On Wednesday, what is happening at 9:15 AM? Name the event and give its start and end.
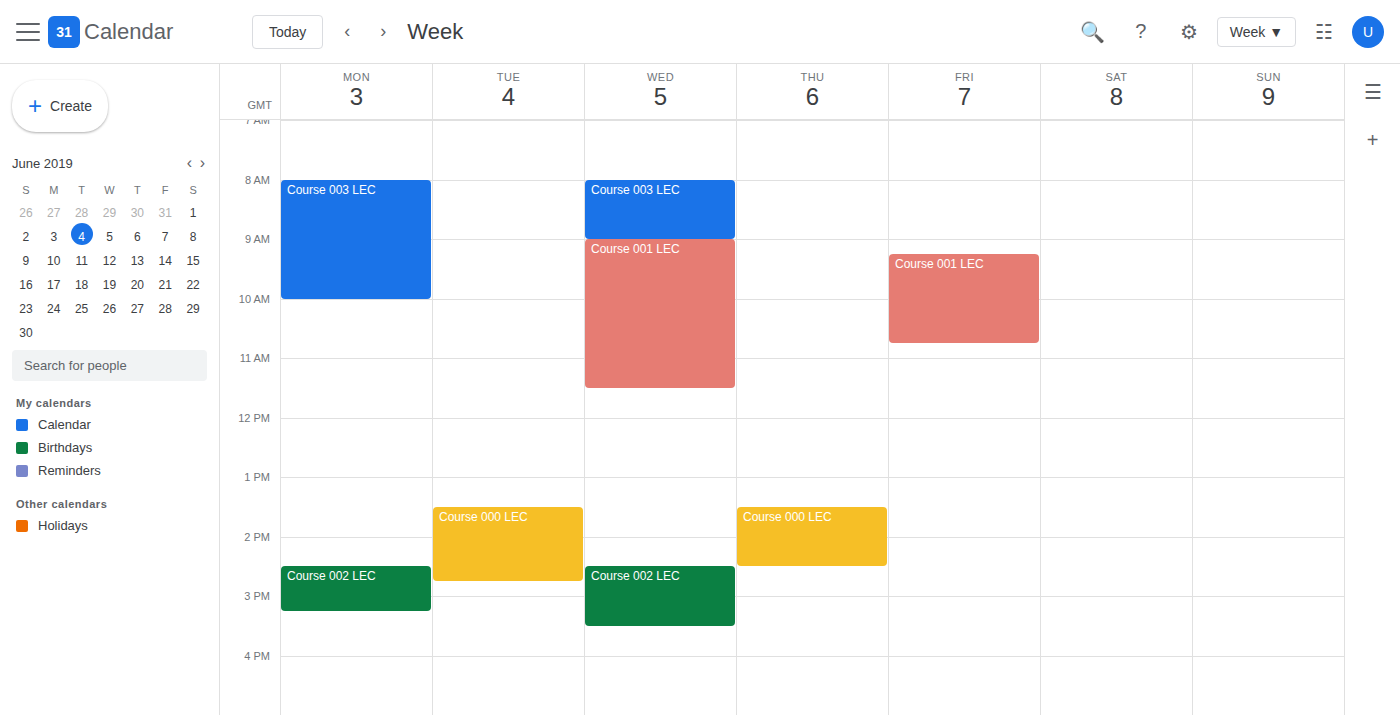
"Course 001 LEC", 9:00 AM to 11:30 AM